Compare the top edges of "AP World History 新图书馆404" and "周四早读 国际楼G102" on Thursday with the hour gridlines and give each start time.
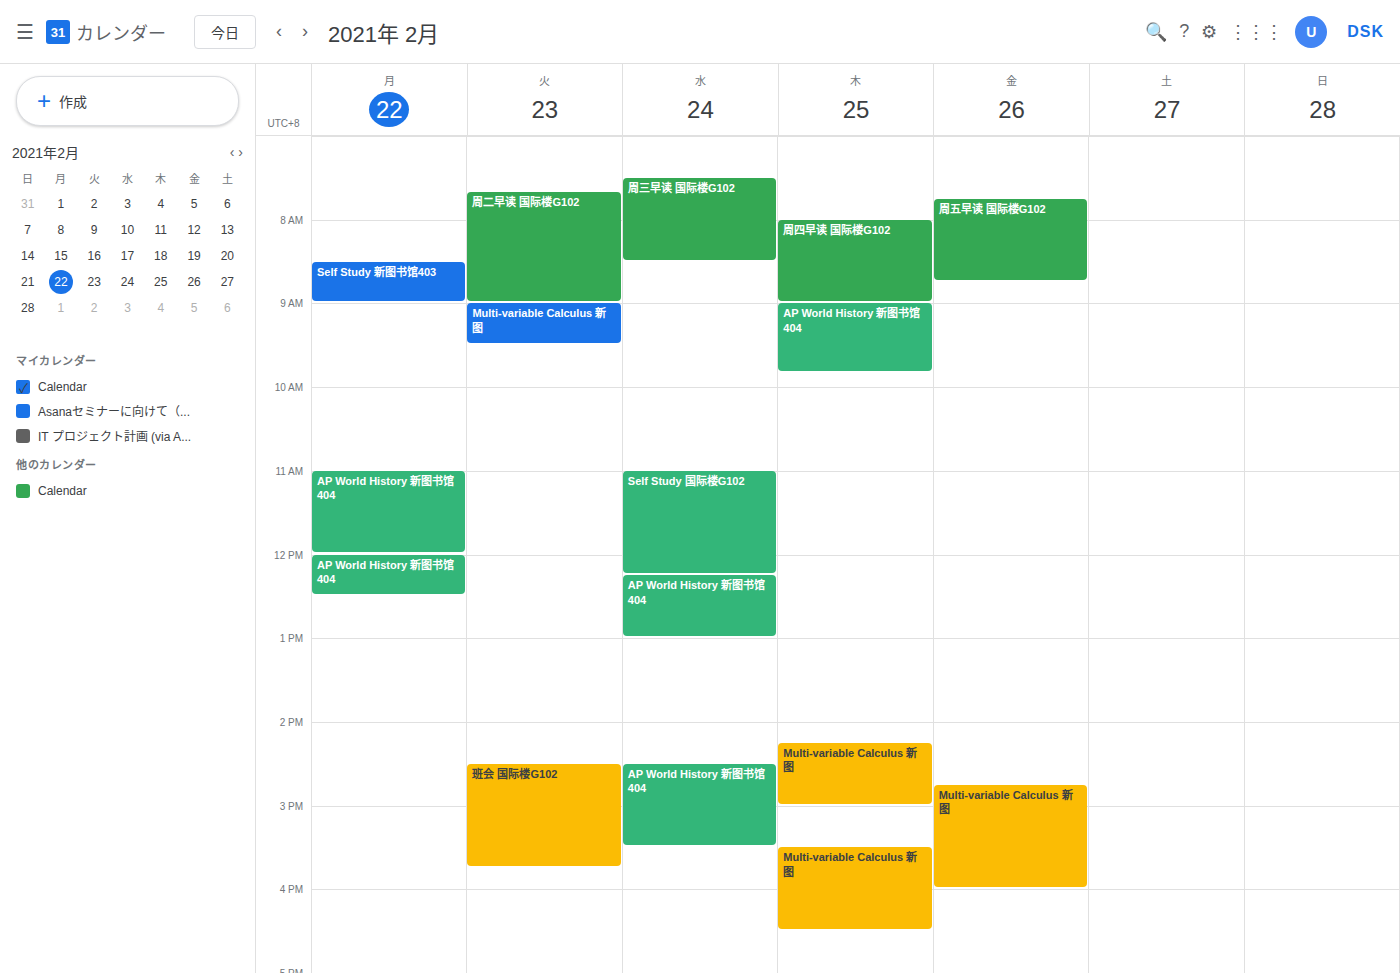
"AP World History 新图书馆404": 9:00 AM, exactly on the 9 AM line. "周四早读 国际楼G102": 8:00 AM, exactly on the 8 AM line.